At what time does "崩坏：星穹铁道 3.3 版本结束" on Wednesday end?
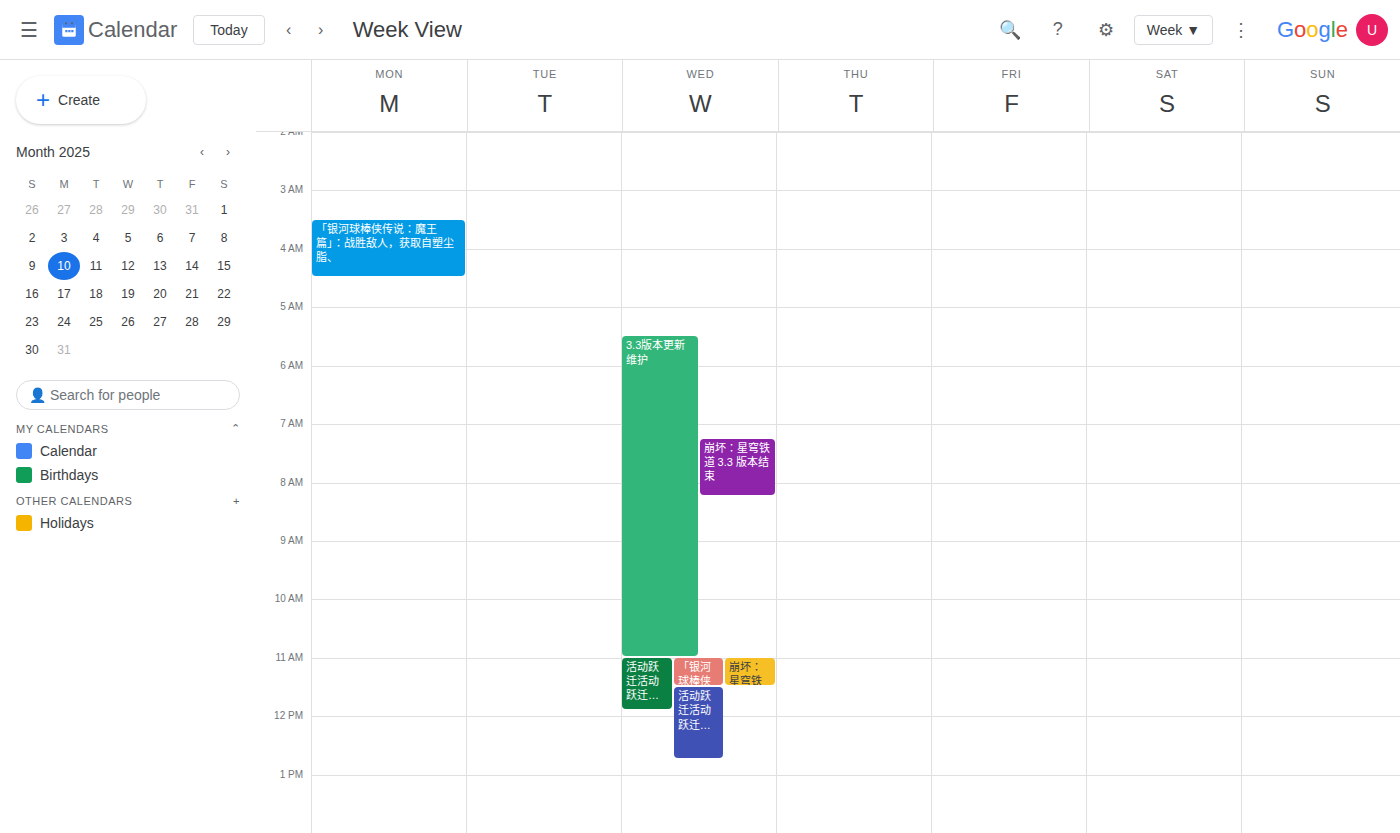
08:15